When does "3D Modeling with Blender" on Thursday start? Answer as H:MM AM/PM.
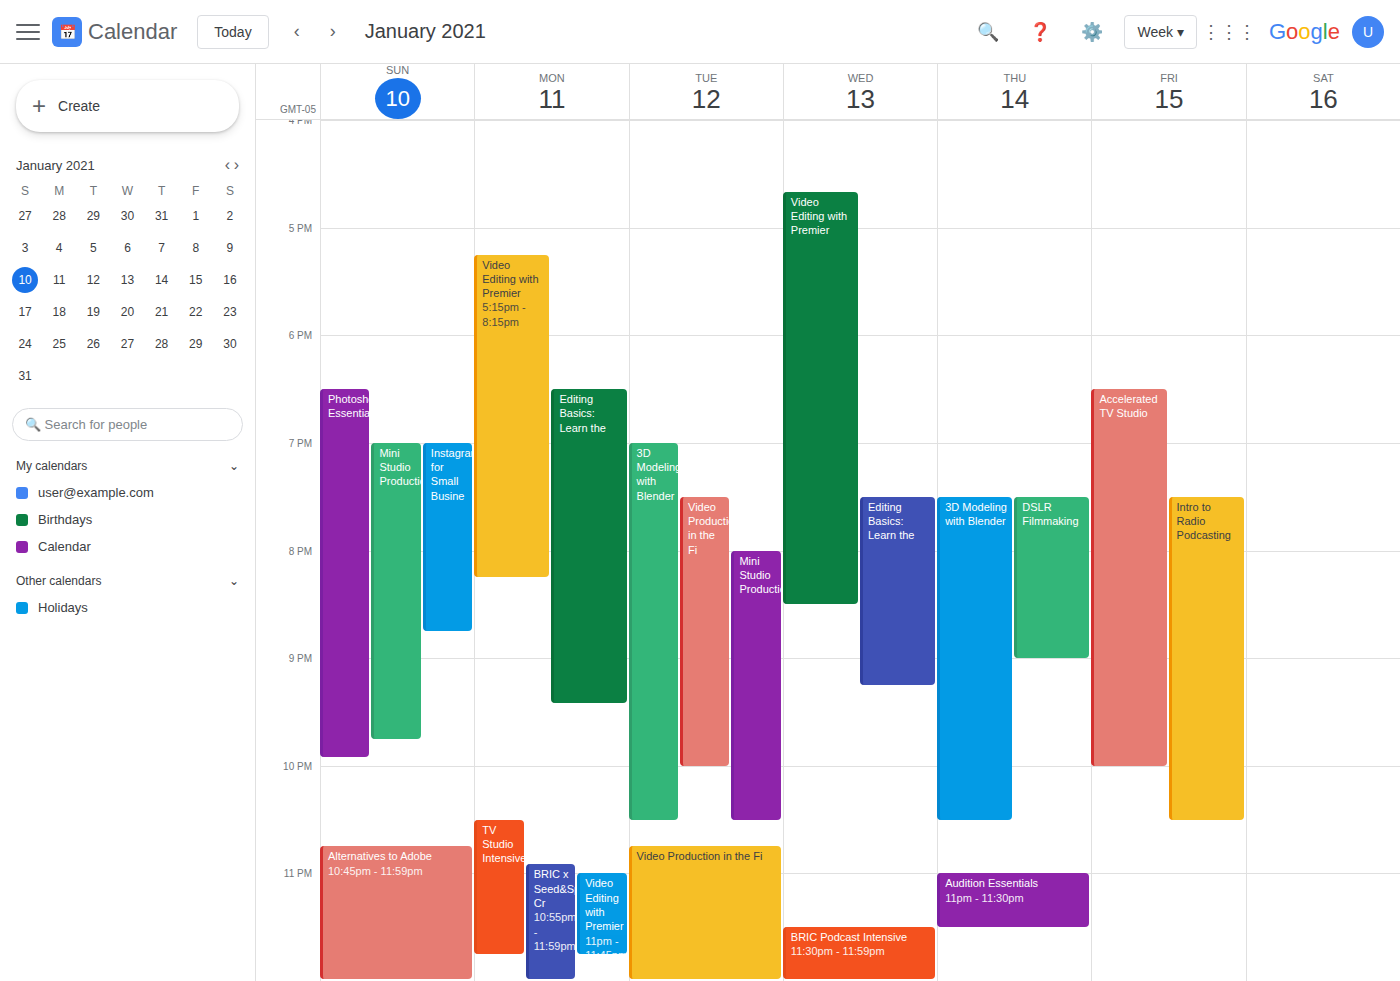
7:30 PM